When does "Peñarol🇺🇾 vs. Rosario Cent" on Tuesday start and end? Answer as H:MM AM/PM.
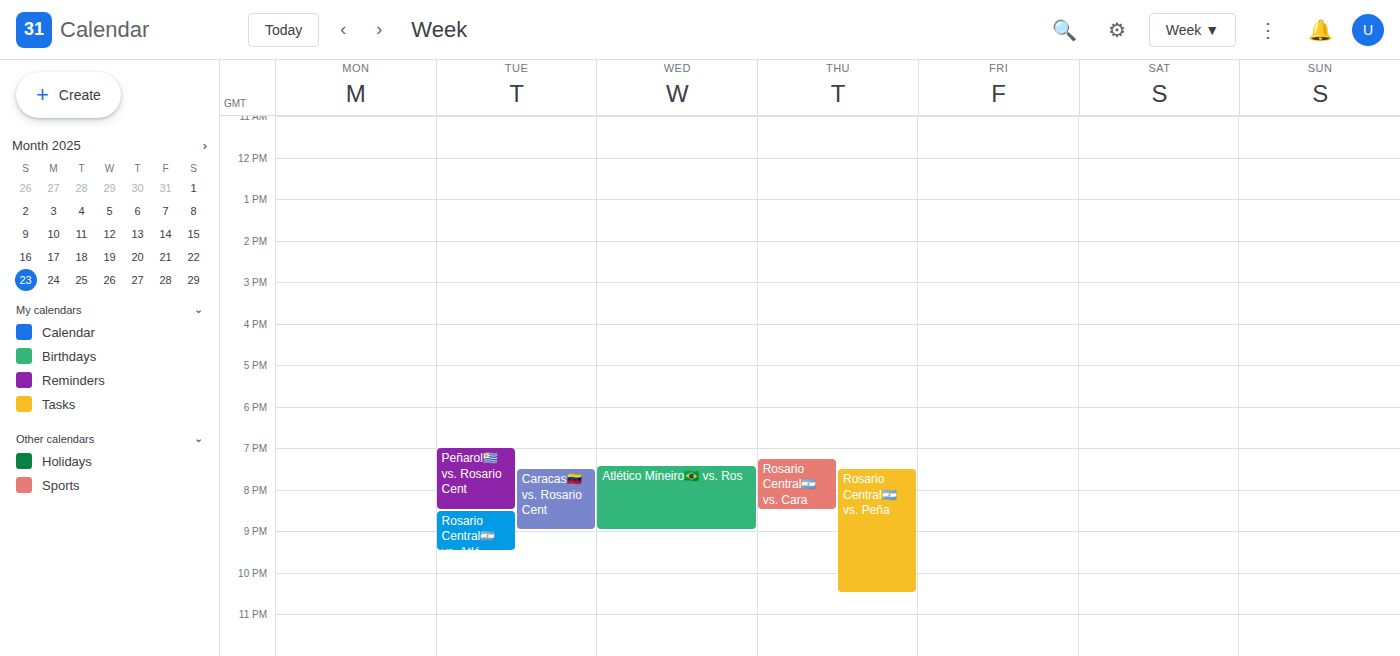
7:00 PM to 8:30 PM